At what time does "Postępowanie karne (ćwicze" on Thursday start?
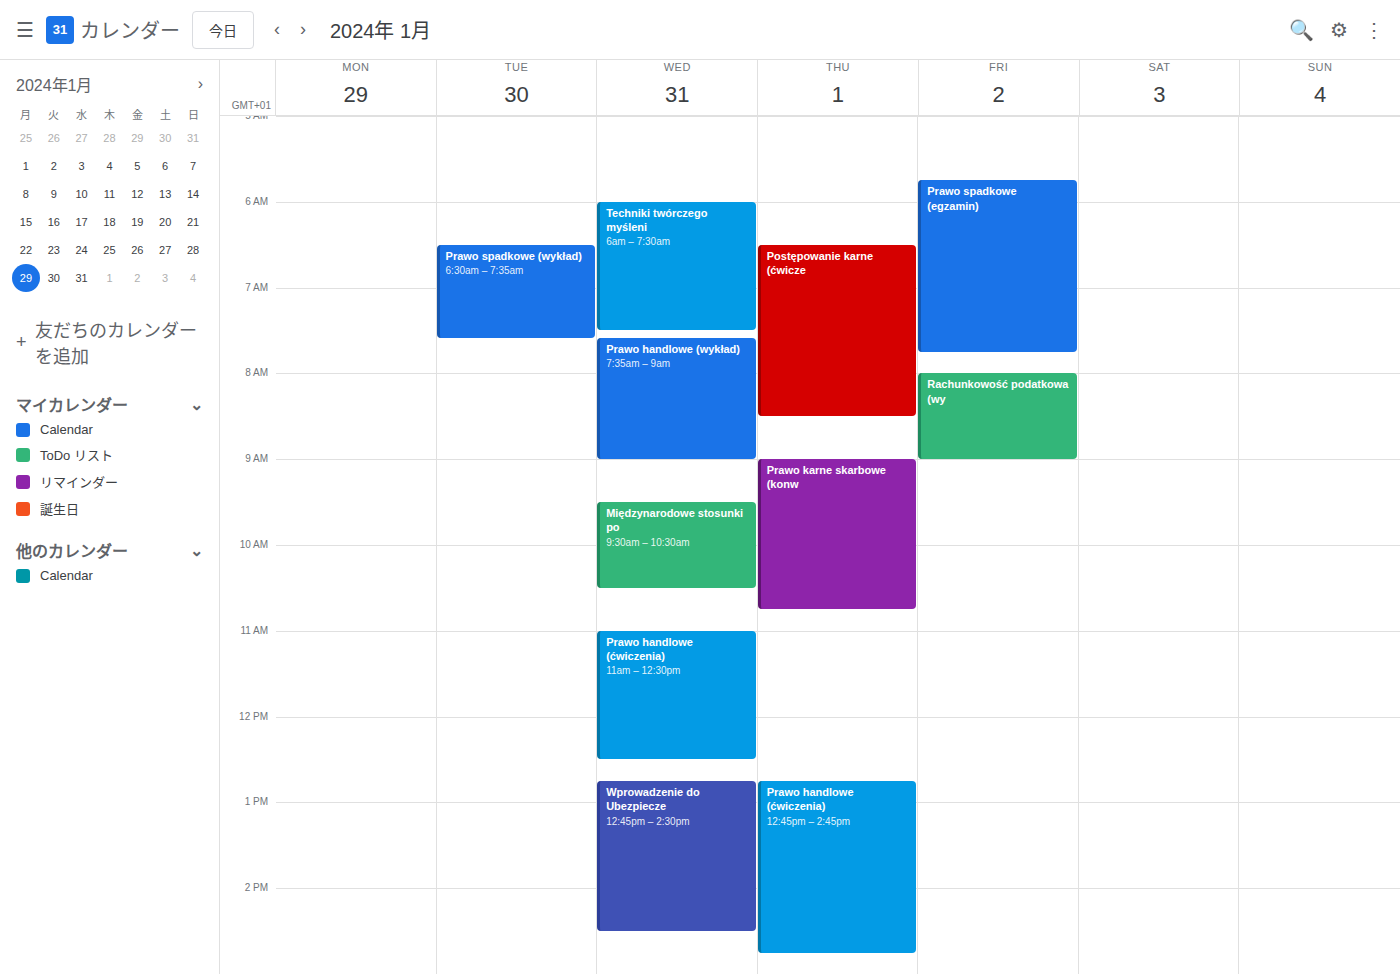
6:30 AM